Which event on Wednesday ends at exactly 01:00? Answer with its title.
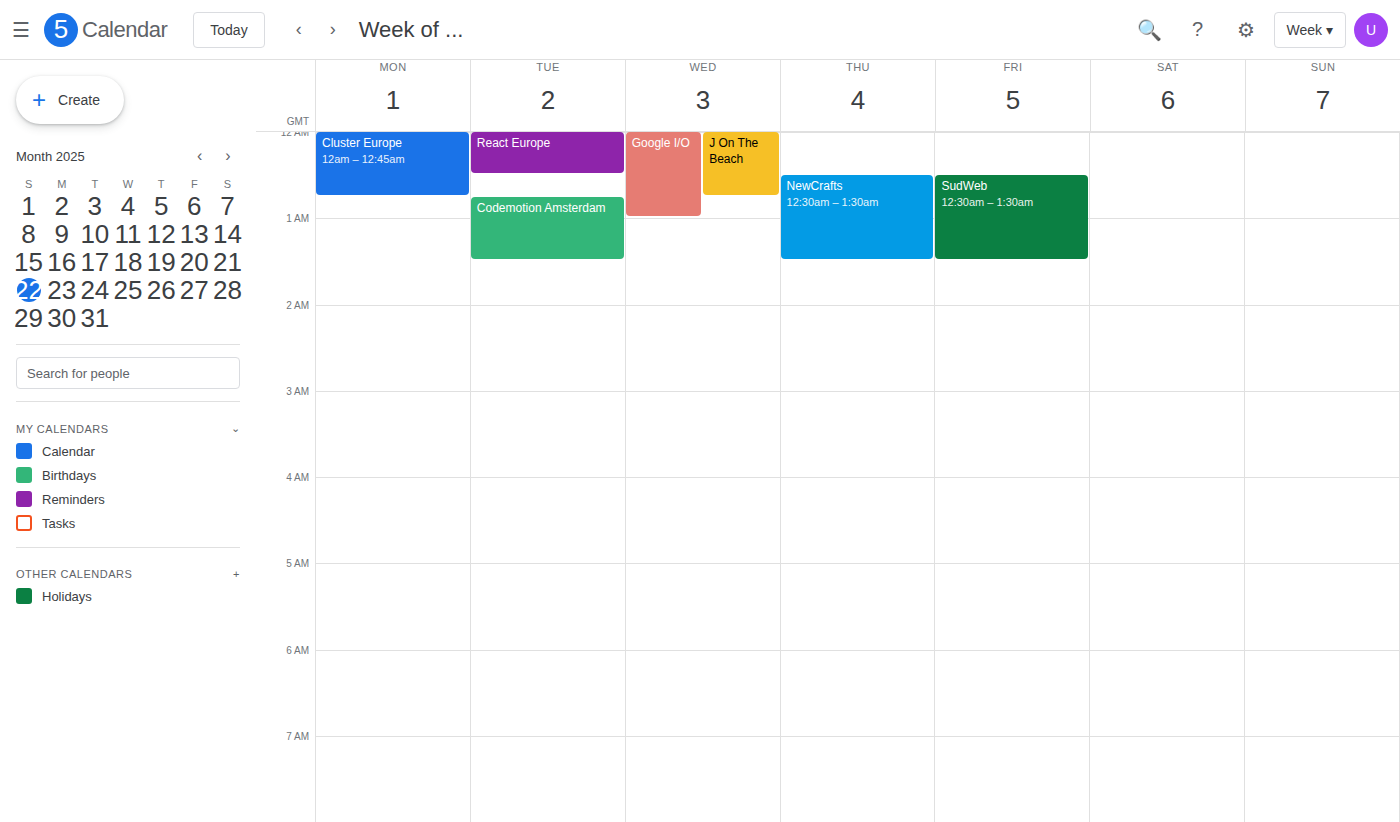
"Google I/O"